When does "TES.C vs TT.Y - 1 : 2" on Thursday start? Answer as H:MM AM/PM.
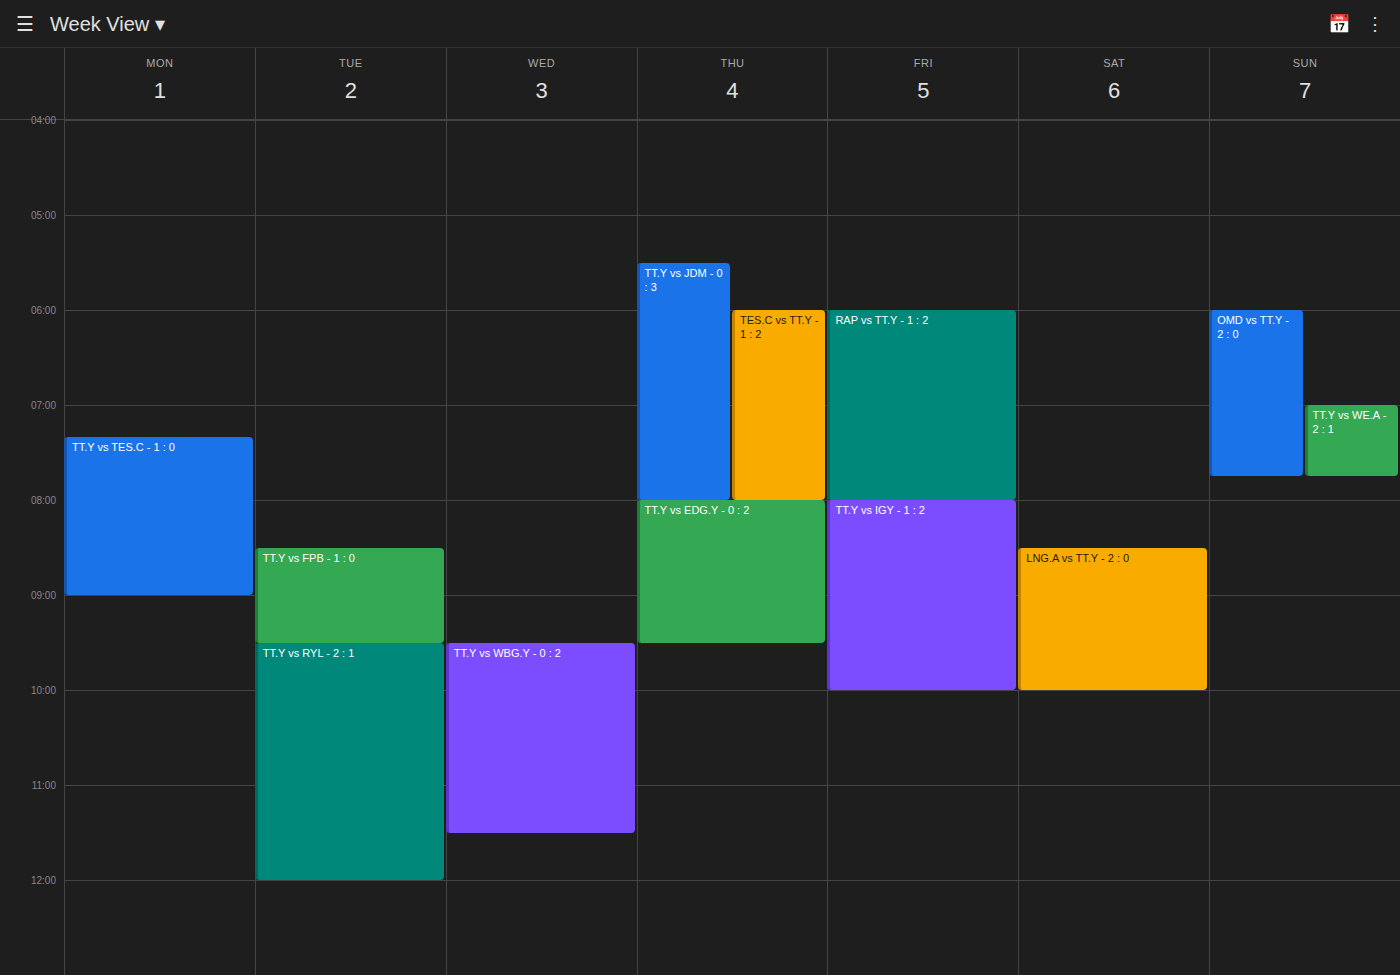
6:00 AM